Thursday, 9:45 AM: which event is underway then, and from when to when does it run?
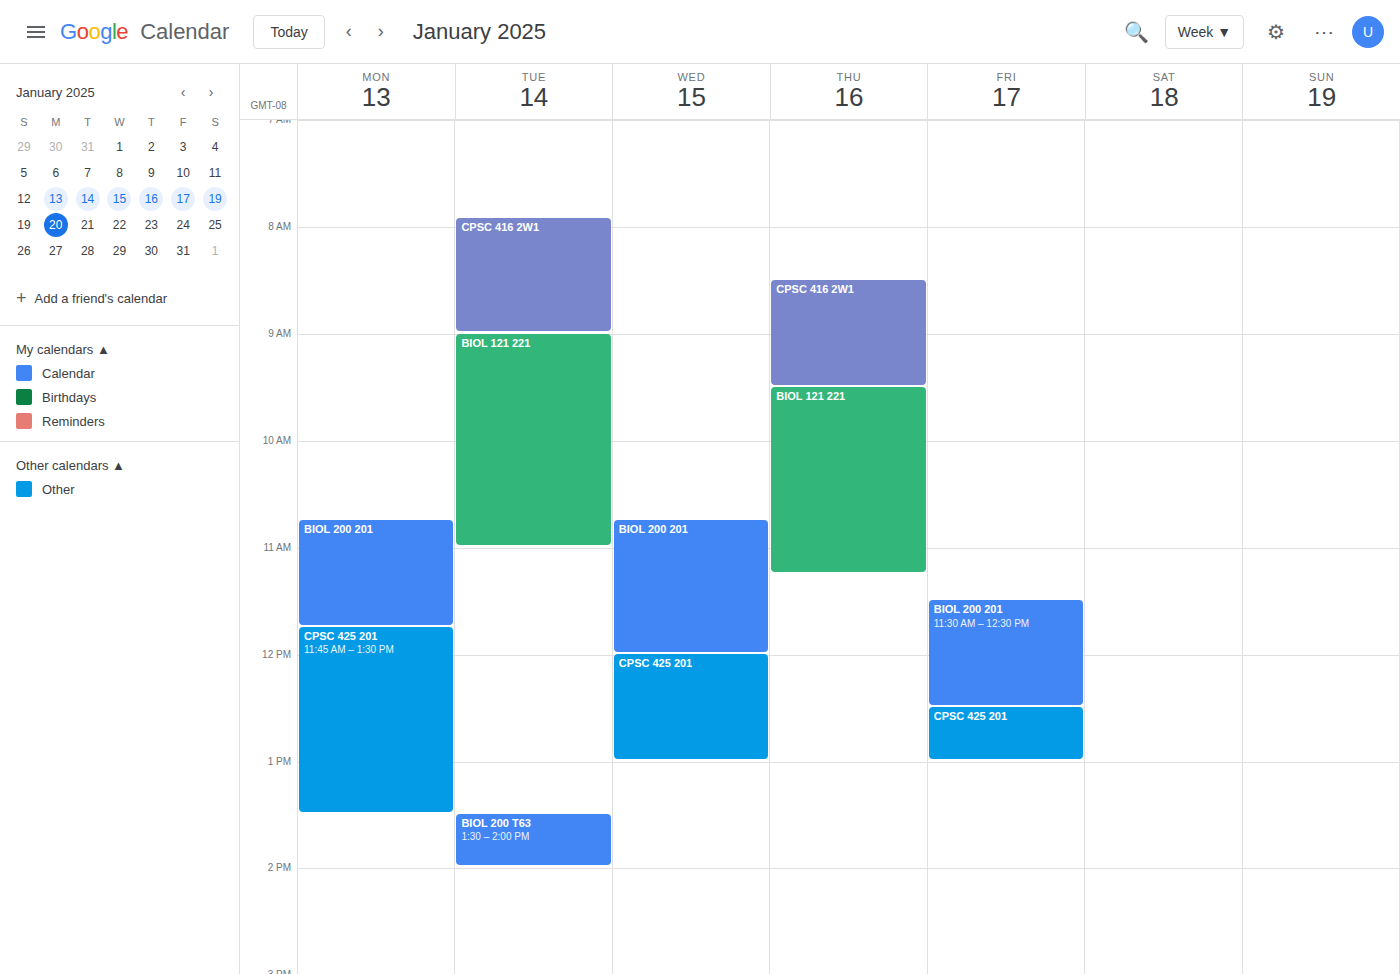
"BIOL 121 221", 9:30 AM to 11:15 AM